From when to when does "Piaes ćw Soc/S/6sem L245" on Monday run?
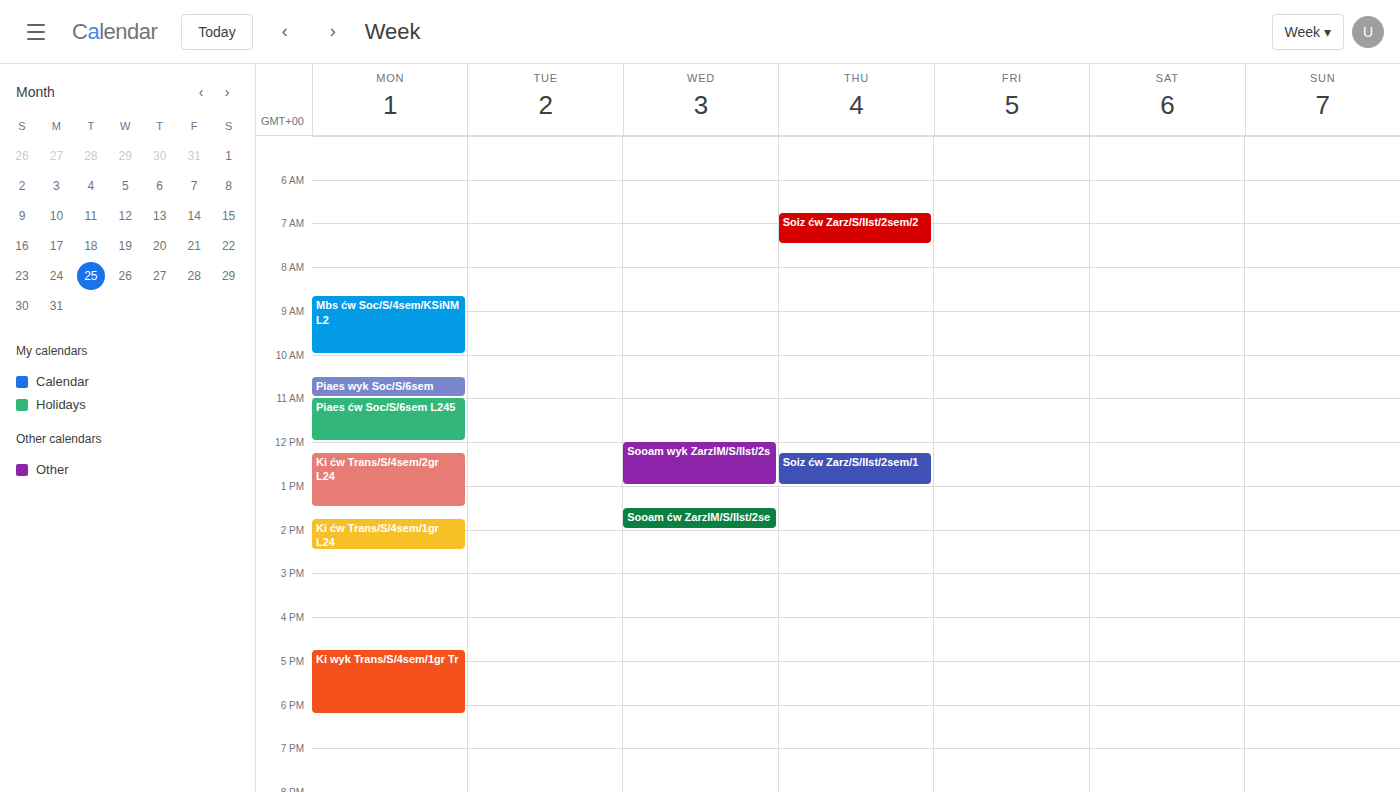
11:00 to 12:00